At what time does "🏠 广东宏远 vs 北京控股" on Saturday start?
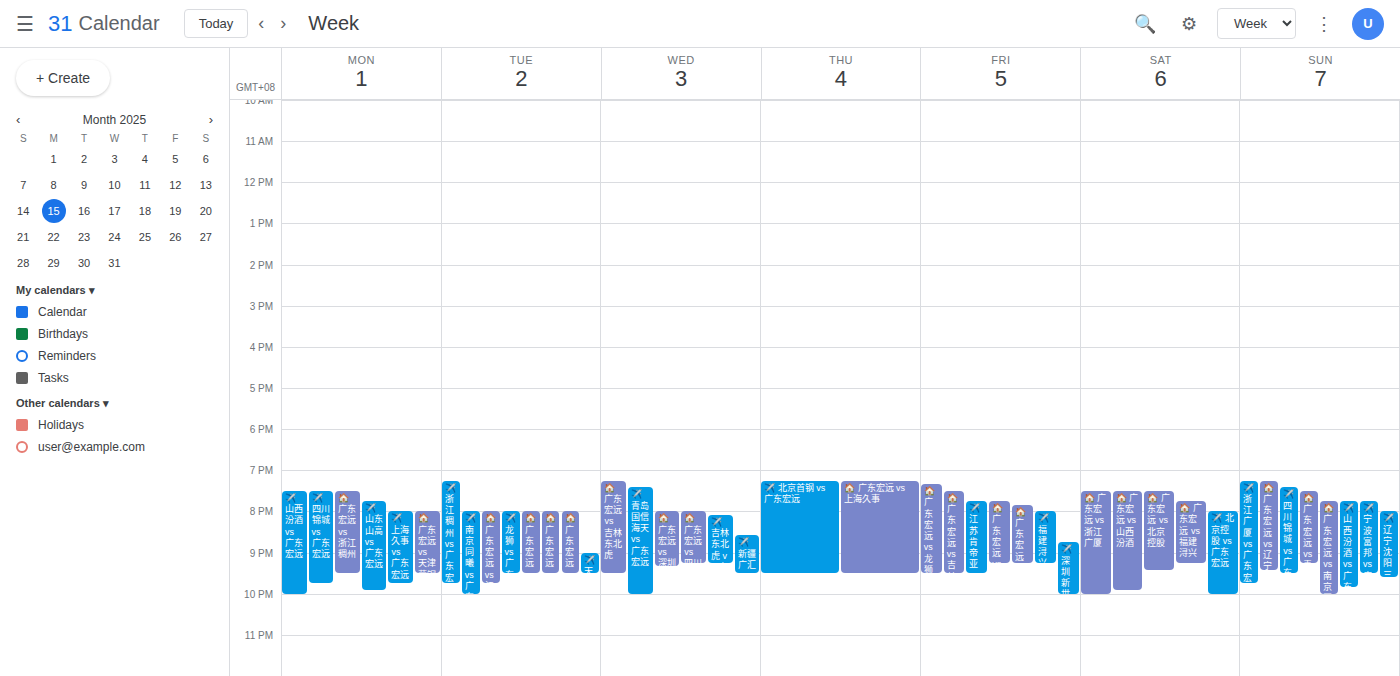
7:30 PM